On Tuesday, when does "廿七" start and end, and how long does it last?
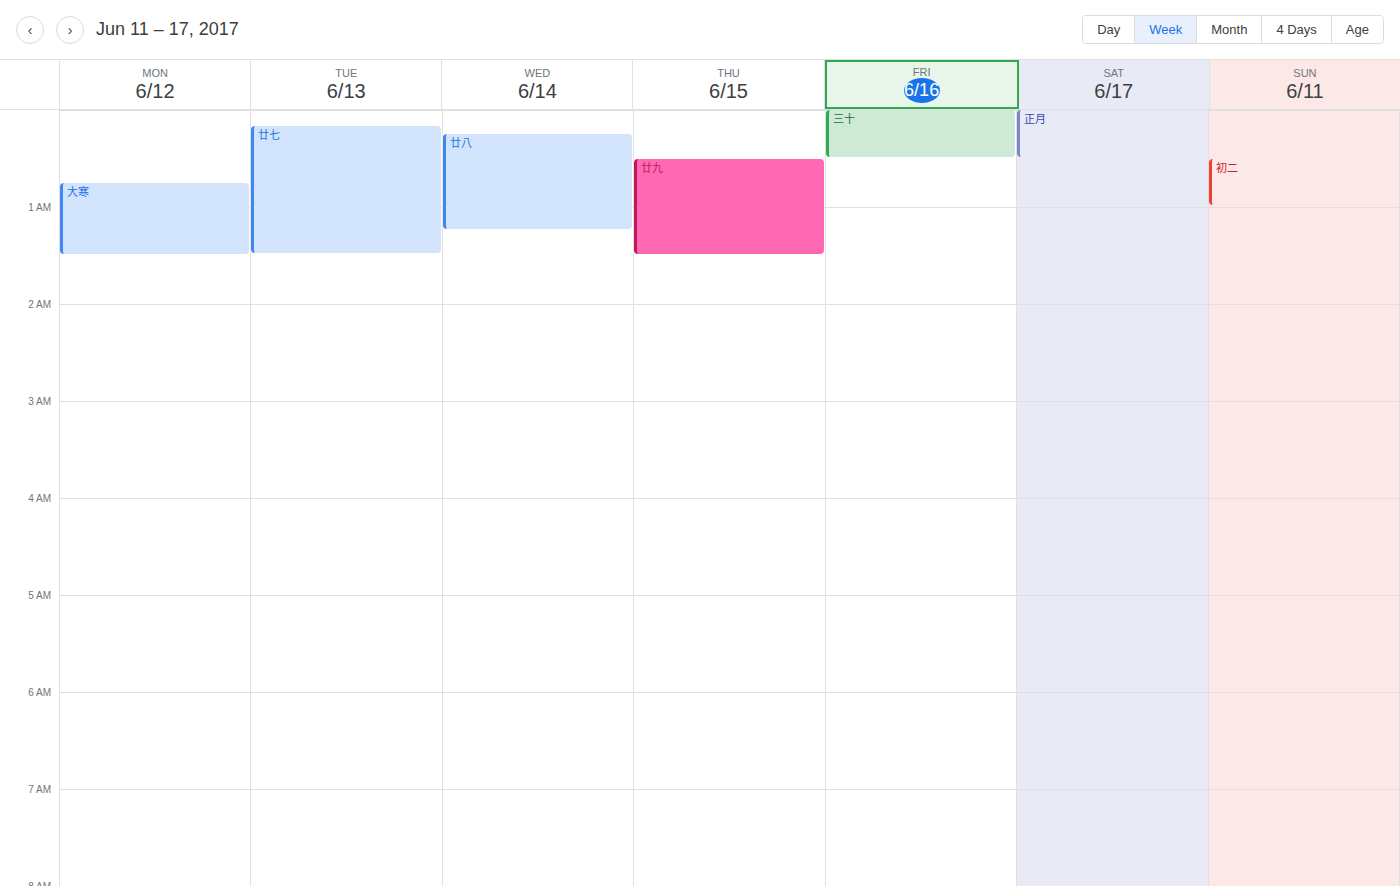
00:10 to 01:30, 1 hour 20 minutes